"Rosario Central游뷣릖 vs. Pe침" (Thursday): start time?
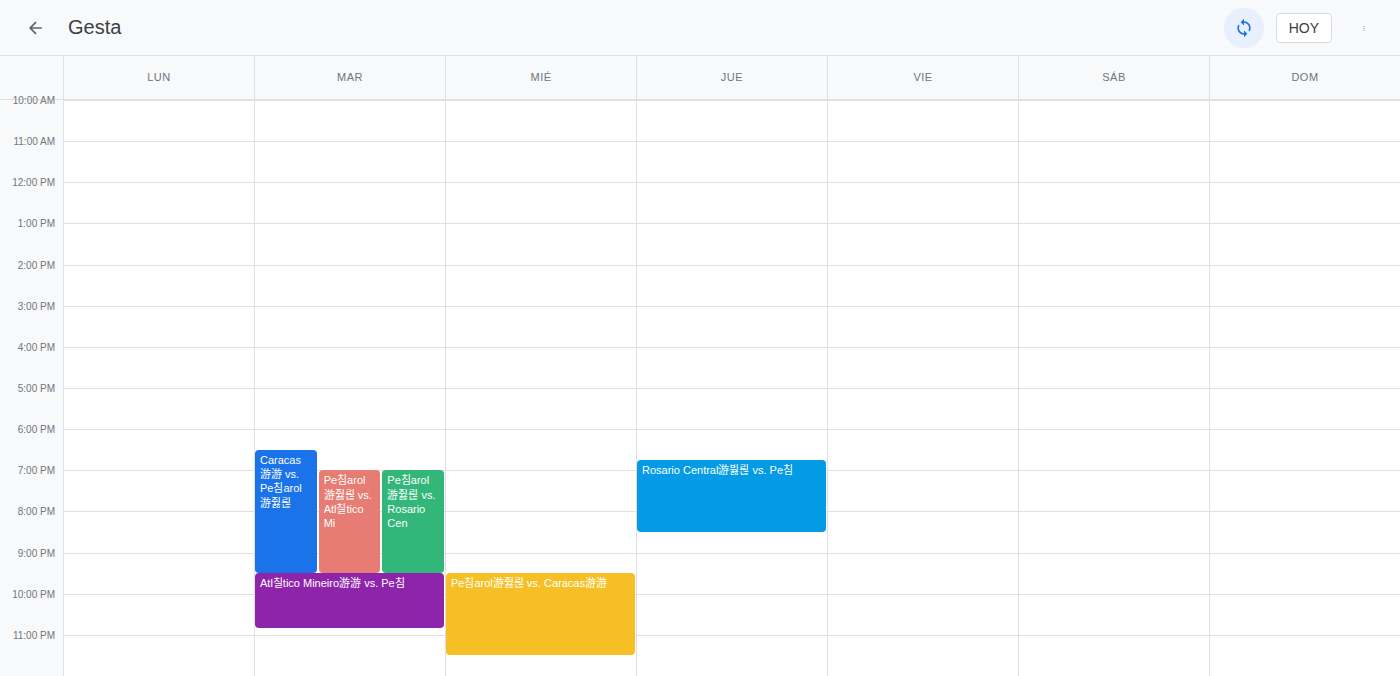
6:45 PM